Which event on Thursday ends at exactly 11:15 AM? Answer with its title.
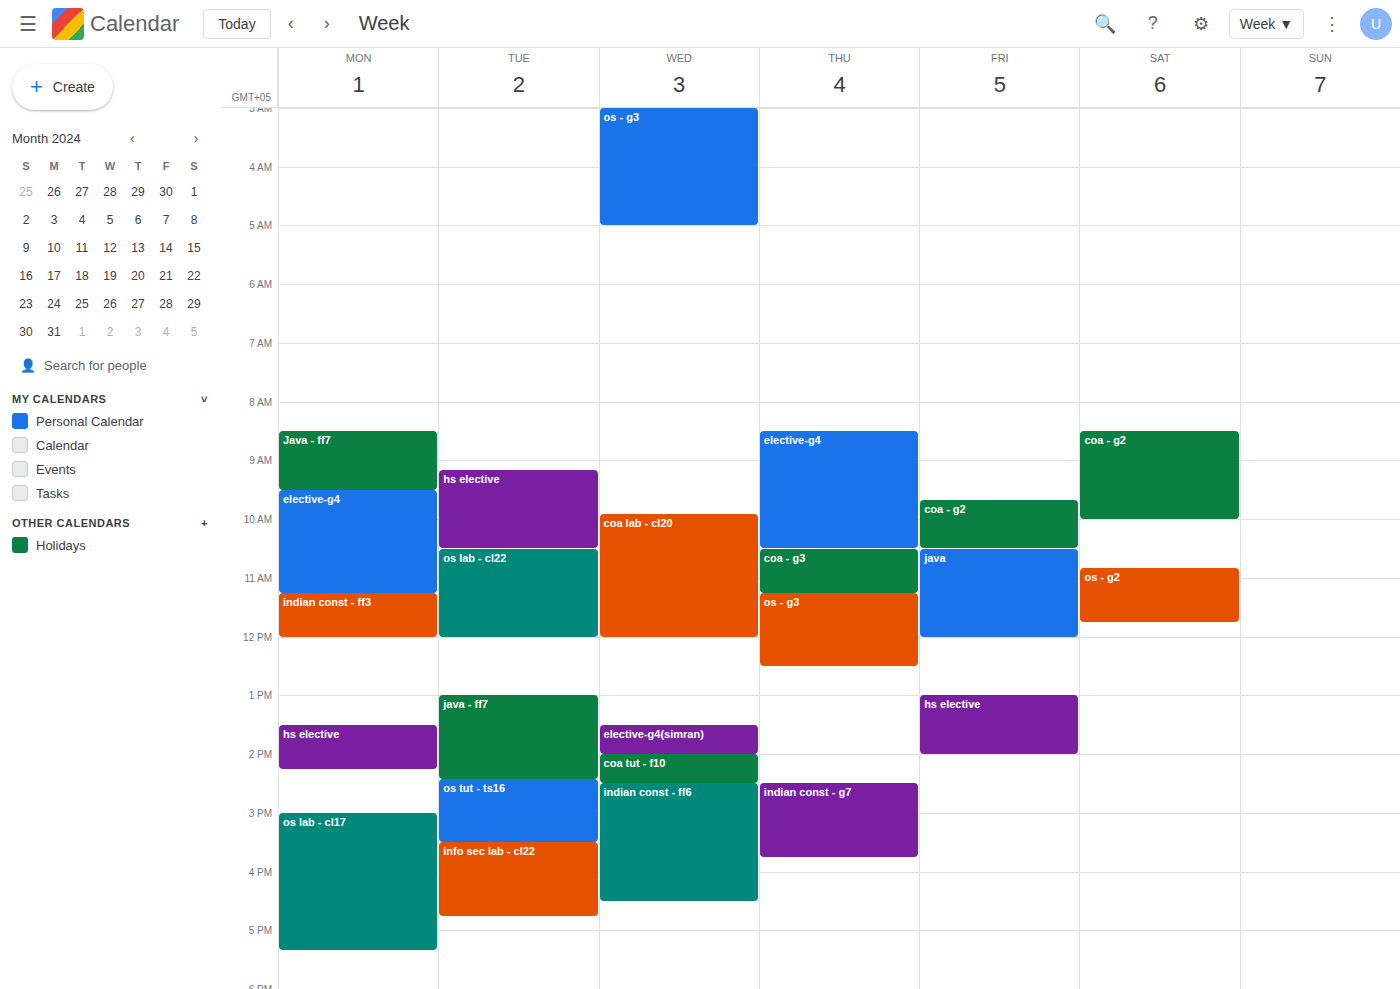
"coa - g3"